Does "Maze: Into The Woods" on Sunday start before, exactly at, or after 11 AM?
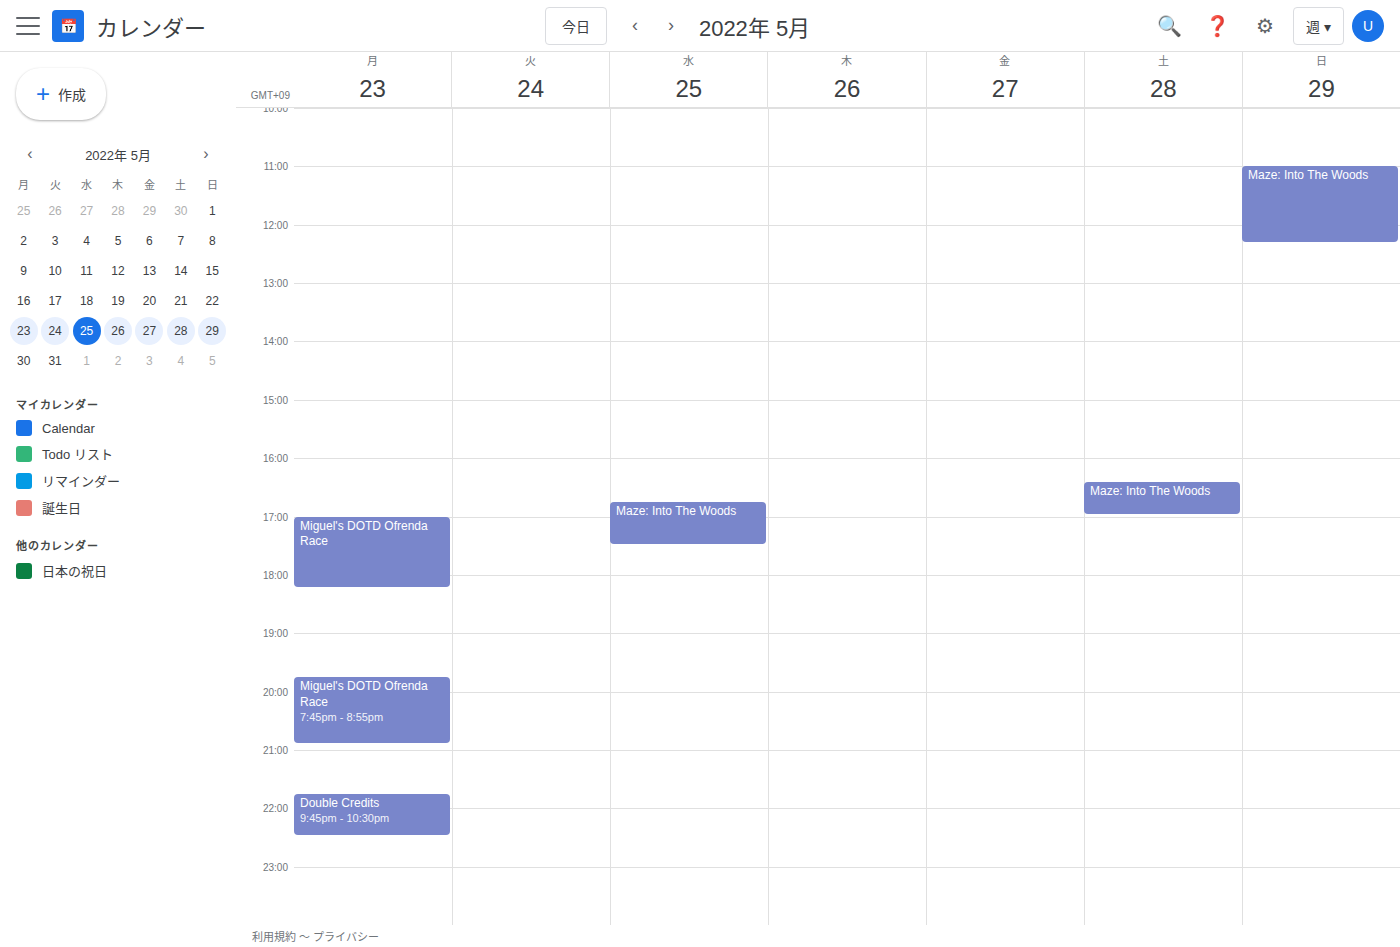
11:00 AM -- exactly at 11 AM, on the 11 AM line.